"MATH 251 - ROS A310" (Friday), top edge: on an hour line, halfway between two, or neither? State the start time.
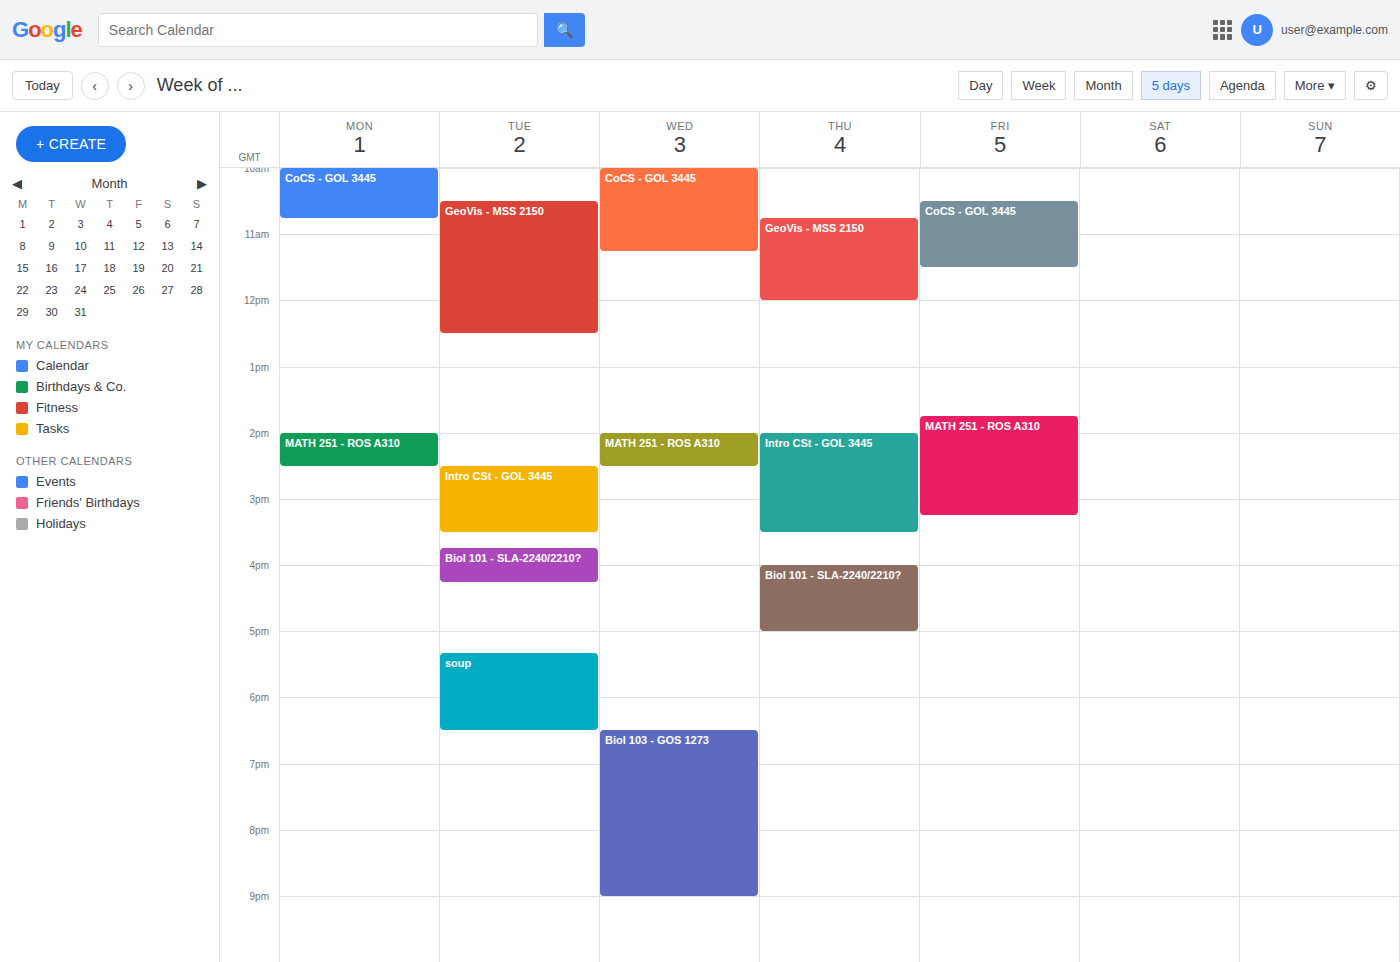
1:45 PM -- neither: three quarters of the way from the 1 PM line to the 2 PM line.